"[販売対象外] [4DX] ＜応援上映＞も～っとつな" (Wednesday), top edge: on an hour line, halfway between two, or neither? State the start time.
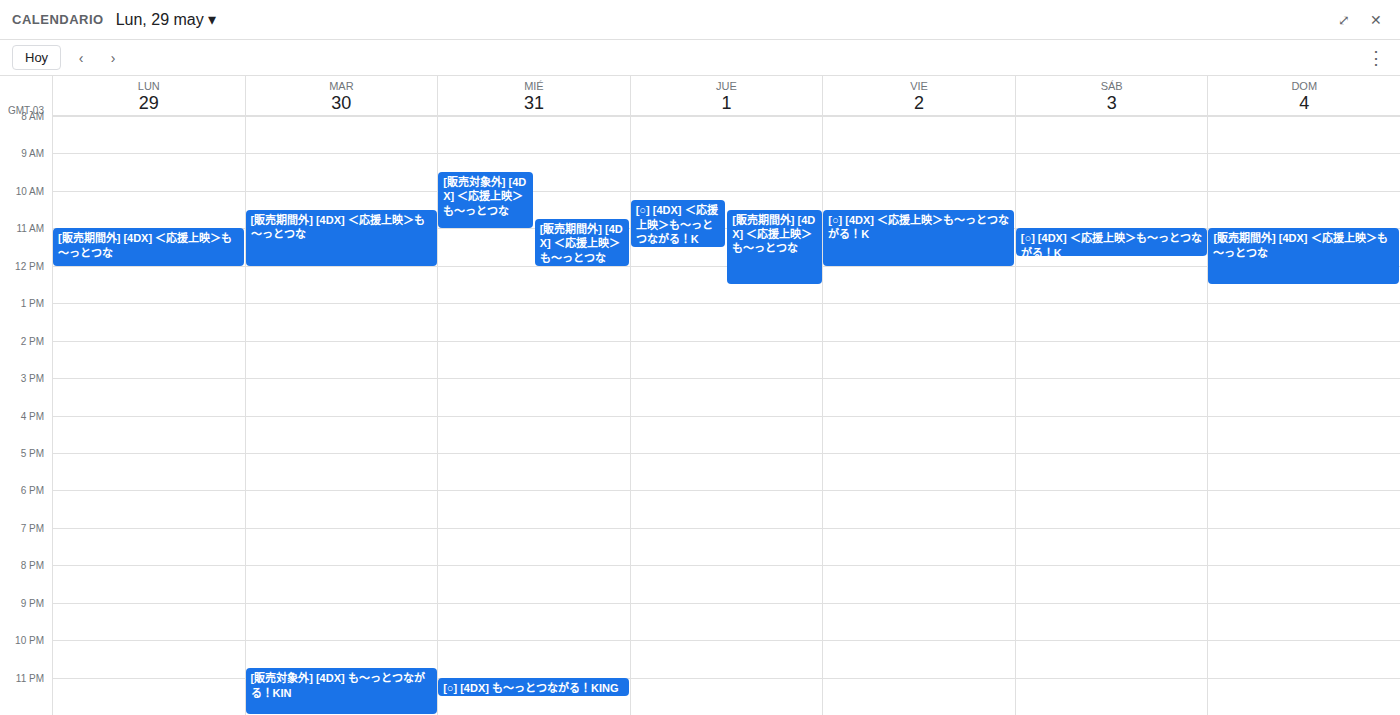
9:30 AM -- halfway between the 9 AM and 10 AM lines.